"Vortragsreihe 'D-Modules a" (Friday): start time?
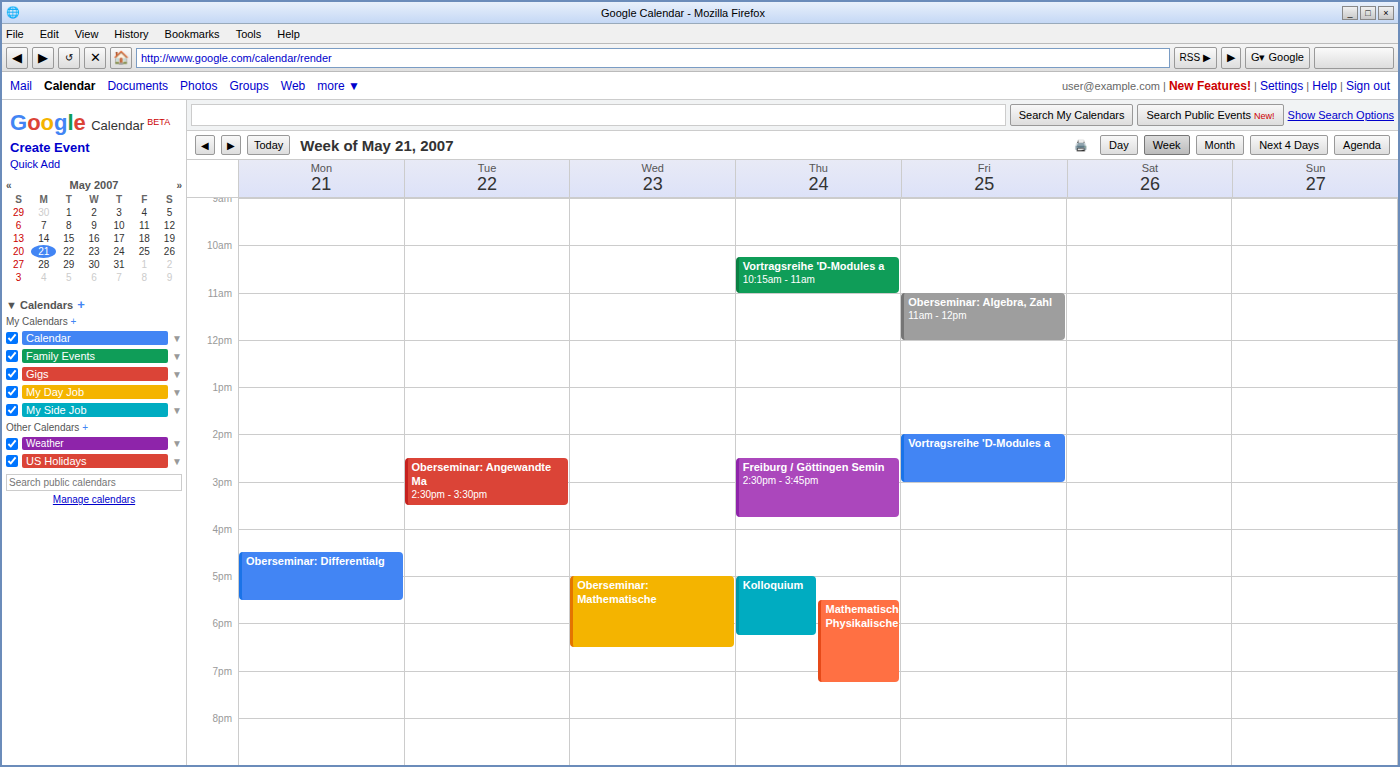
14:00